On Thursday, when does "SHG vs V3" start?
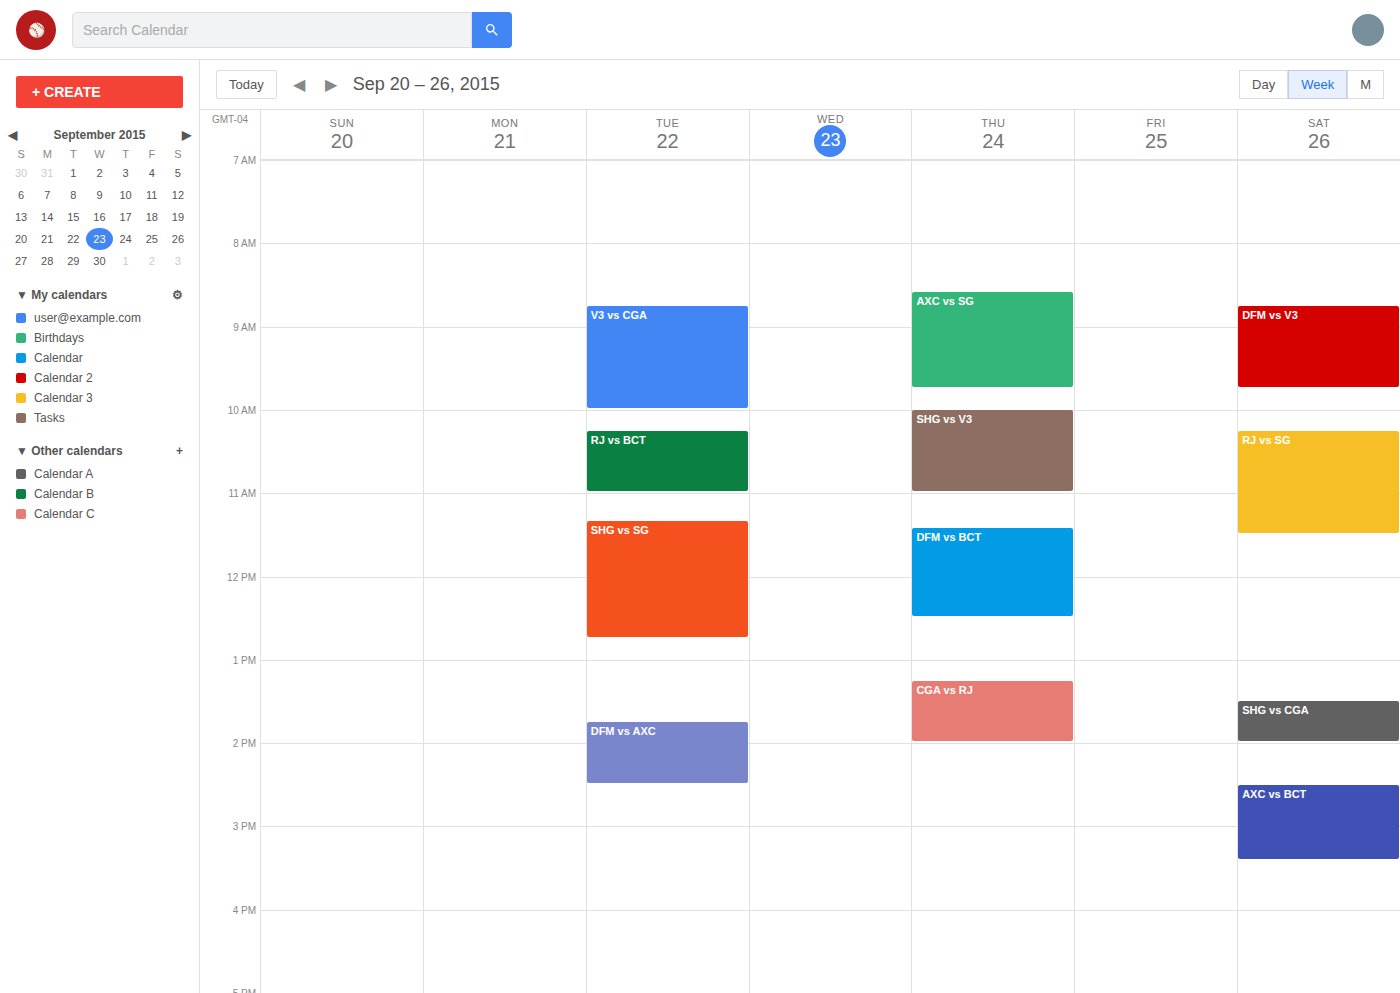
10:00